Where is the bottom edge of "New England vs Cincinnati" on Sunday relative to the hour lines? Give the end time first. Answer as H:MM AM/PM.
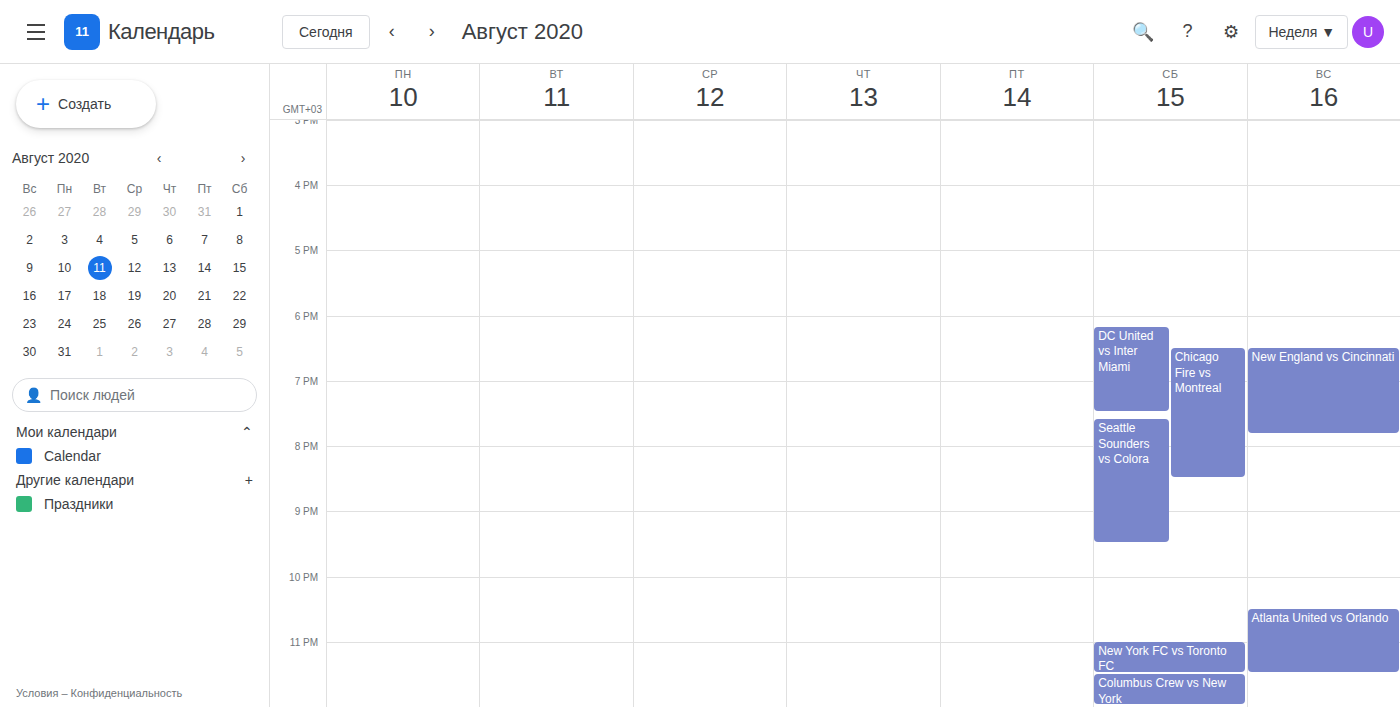
7:50 PM -- neither: 50 minutes below the 7 PM line and 10 minutes above the 8 PM line.